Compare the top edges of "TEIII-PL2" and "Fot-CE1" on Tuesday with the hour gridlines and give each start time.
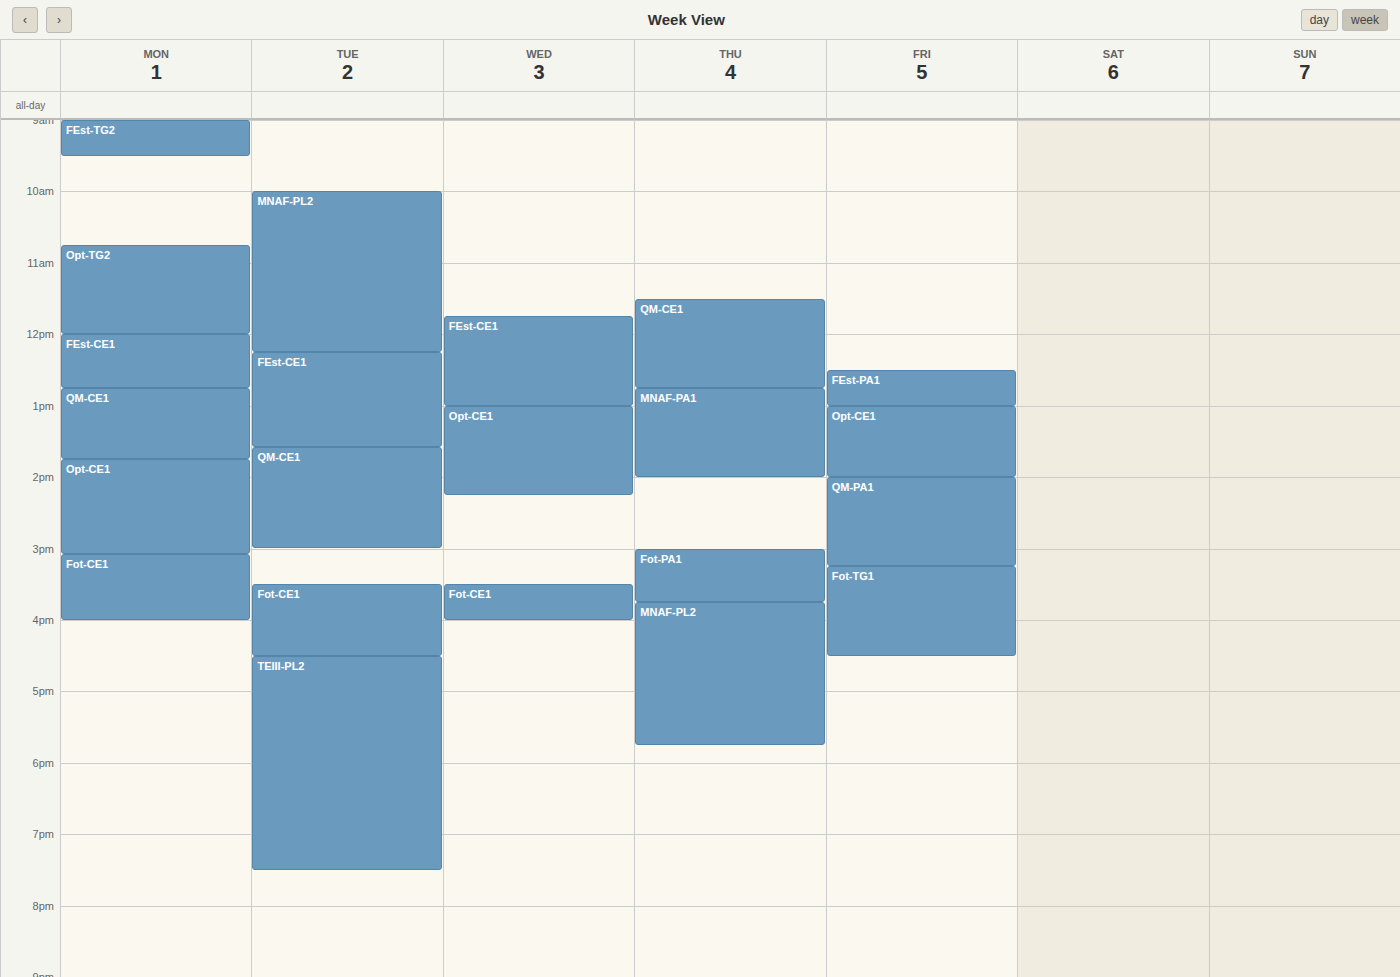
"TEIII-PL2": 4:30 PM, halfway between the 4 PM and 5 PM lines. "Fot-CE1": 3:30 PM, halfway between the 3 PM and 4 PM lines.